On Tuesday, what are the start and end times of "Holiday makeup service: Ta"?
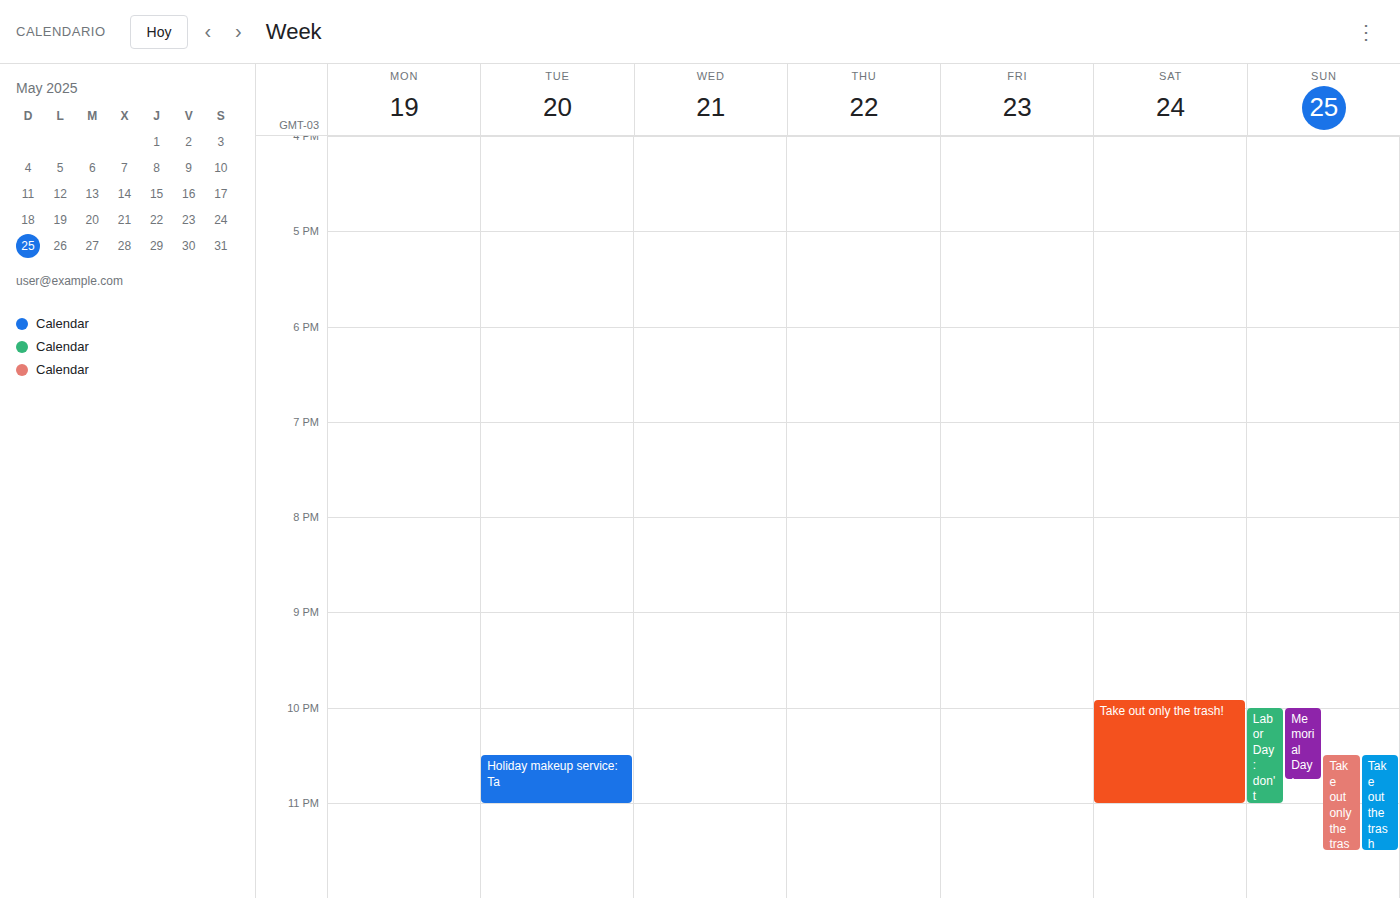
22:30 to 23:00